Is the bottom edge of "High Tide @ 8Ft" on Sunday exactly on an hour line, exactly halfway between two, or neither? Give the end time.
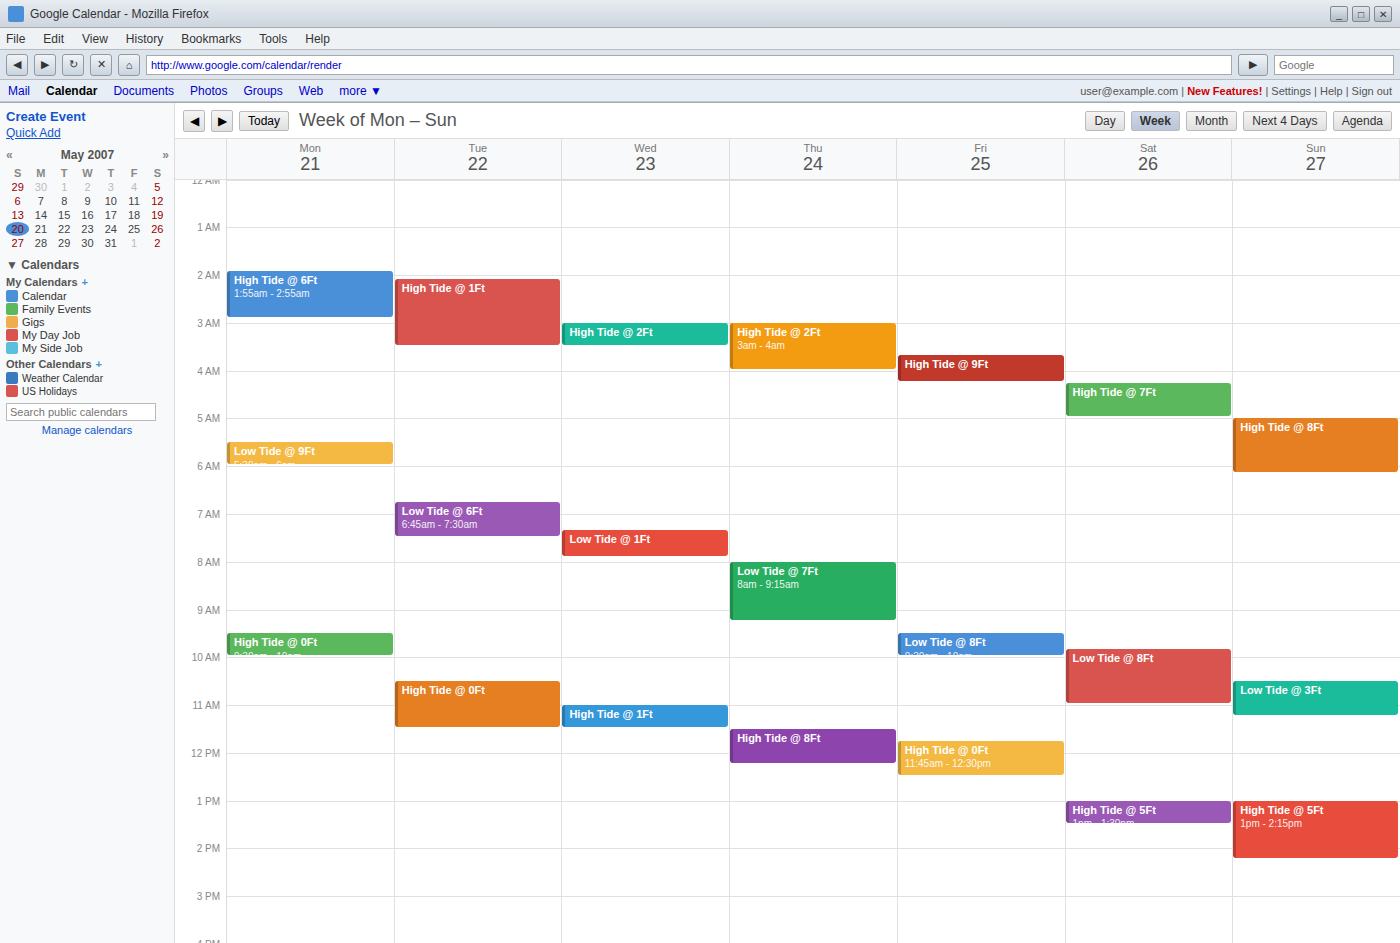
6:10 AM -- neither: 10 minutes below the 6 AM line and 50 minutes above the 7 AM line.